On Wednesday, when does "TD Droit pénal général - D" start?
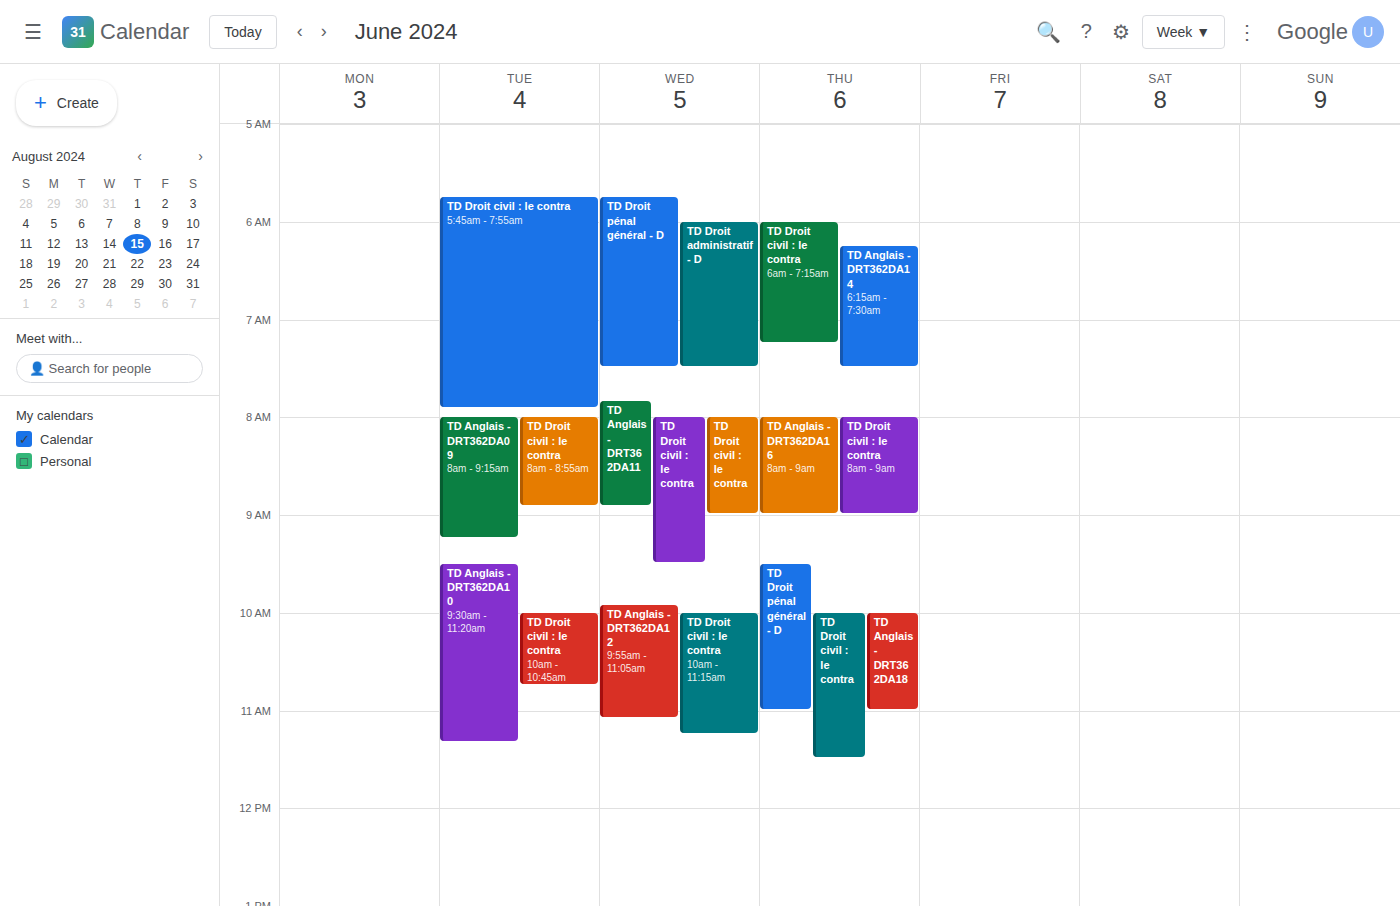
05:45